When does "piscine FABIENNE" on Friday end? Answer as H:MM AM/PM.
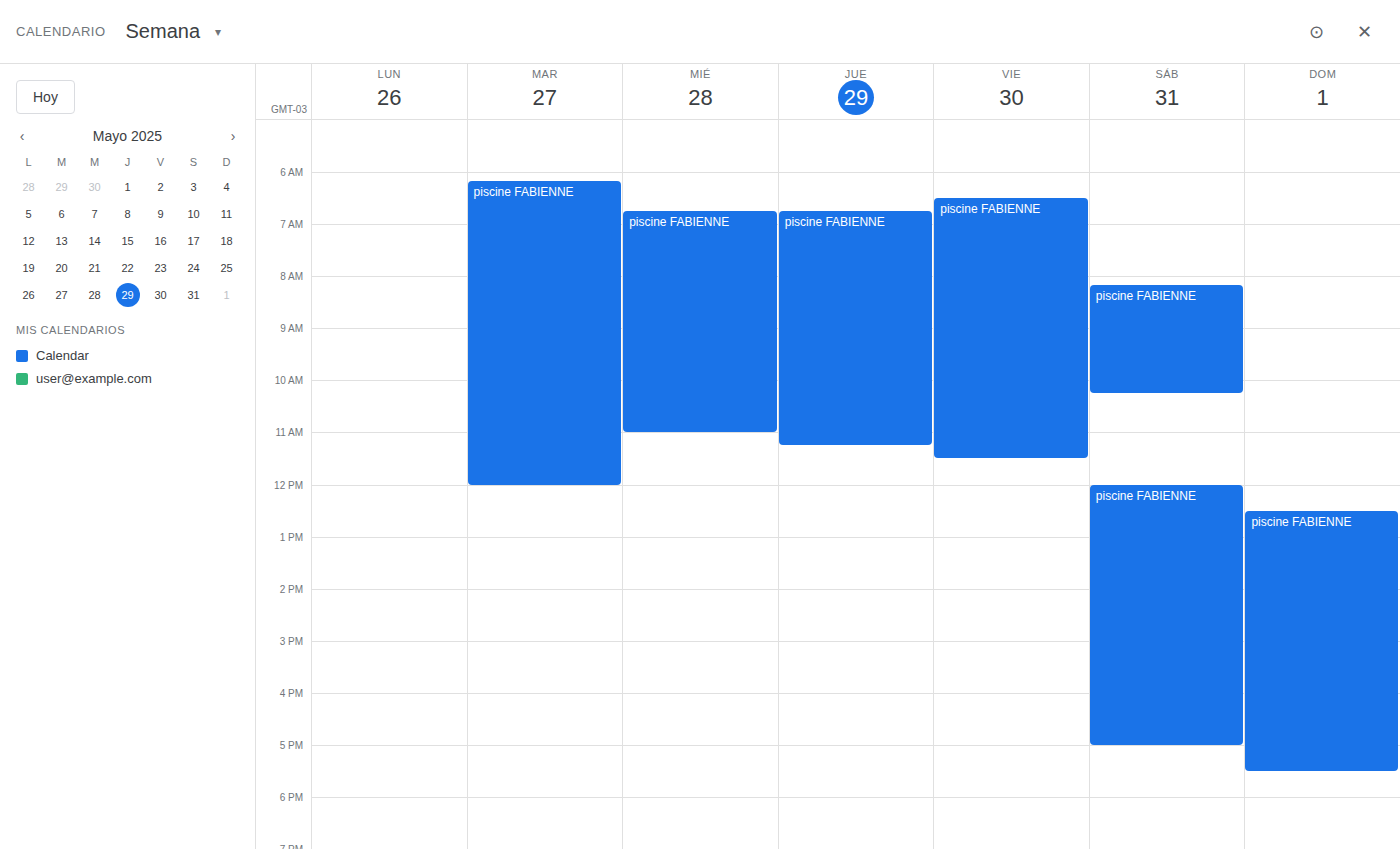
11:30 AM